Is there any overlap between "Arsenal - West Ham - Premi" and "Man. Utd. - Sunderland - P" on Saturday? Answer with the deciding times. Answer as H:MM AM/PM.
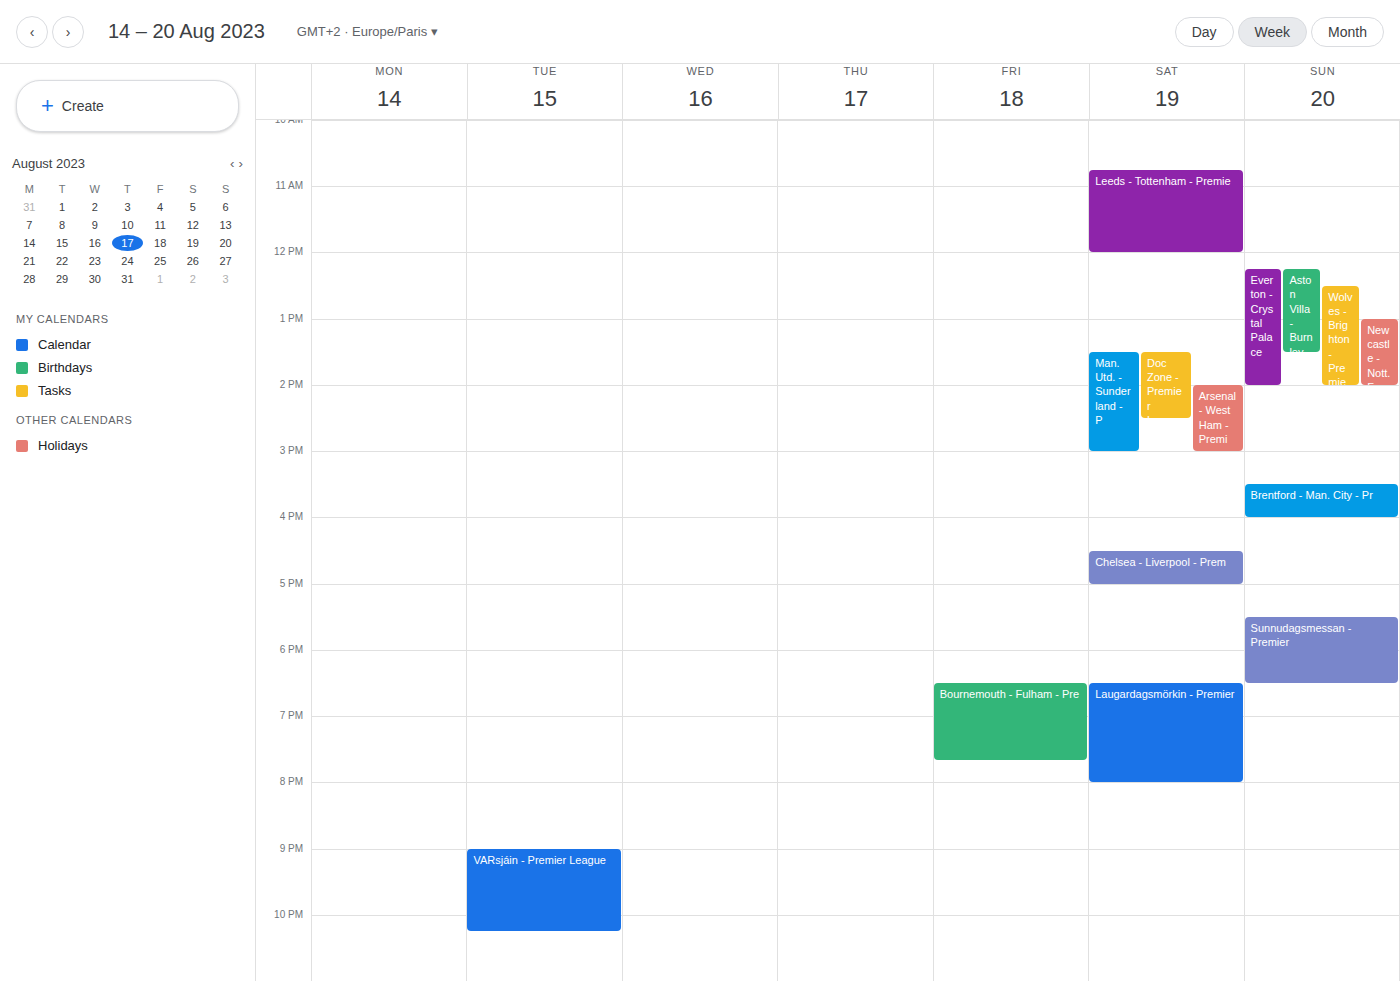
"Arsenal - West Ham - Premi" runs 2:00 PM to 3:00 PM, inside "Man. Utd. - Sunderland - P" -- they overlap.